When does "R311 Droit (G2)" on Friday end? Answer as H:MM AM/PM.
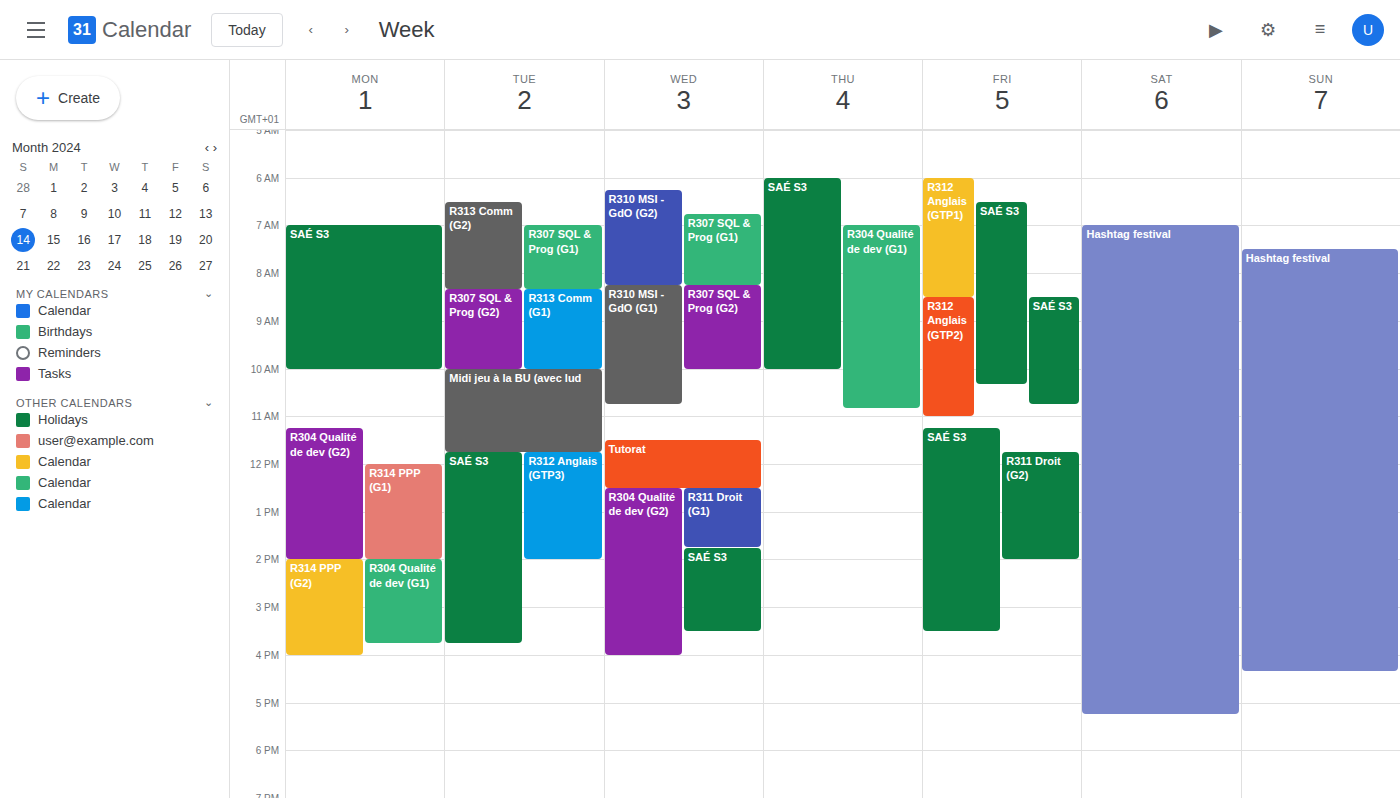
2:00 PM